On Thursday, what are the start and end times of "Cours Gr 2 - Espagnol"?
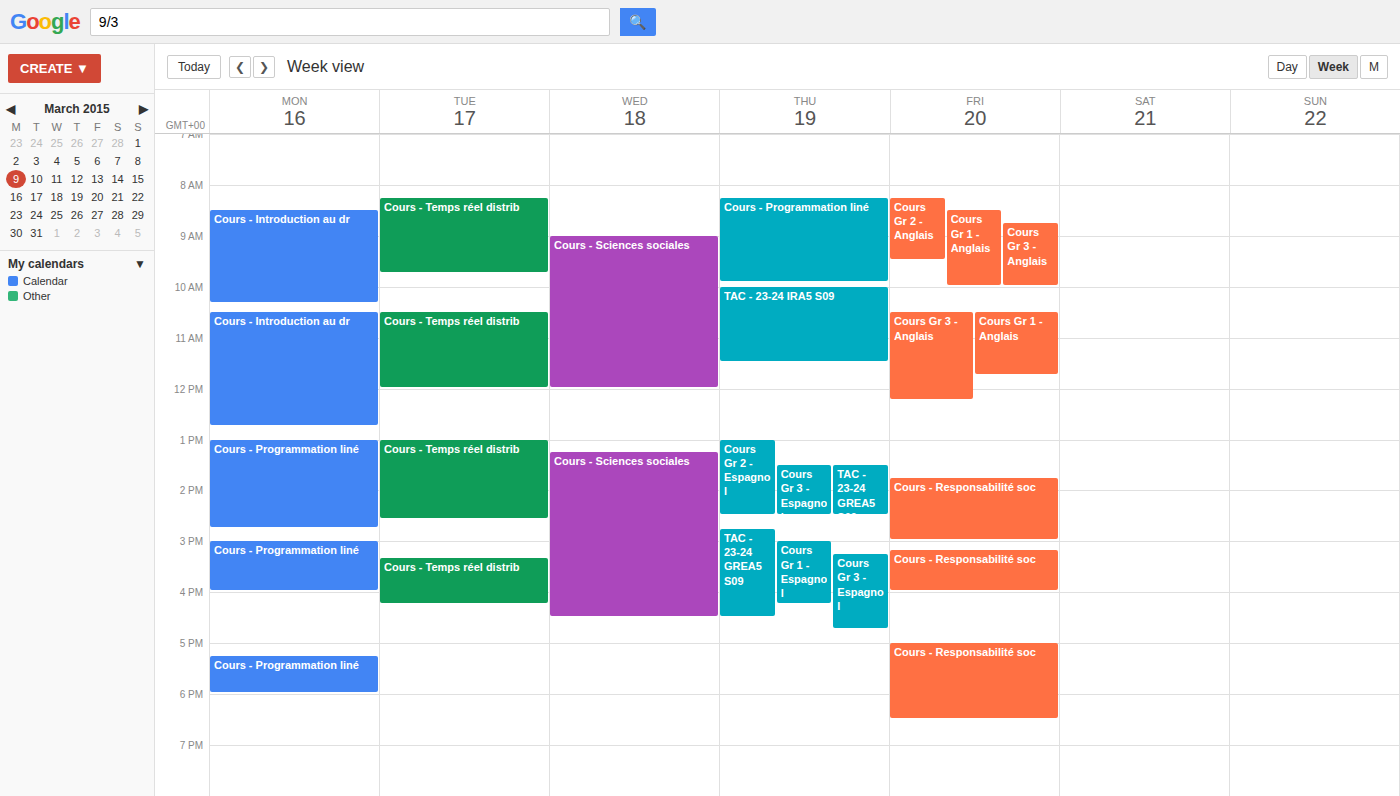
1:00 PM to 2:30 PM